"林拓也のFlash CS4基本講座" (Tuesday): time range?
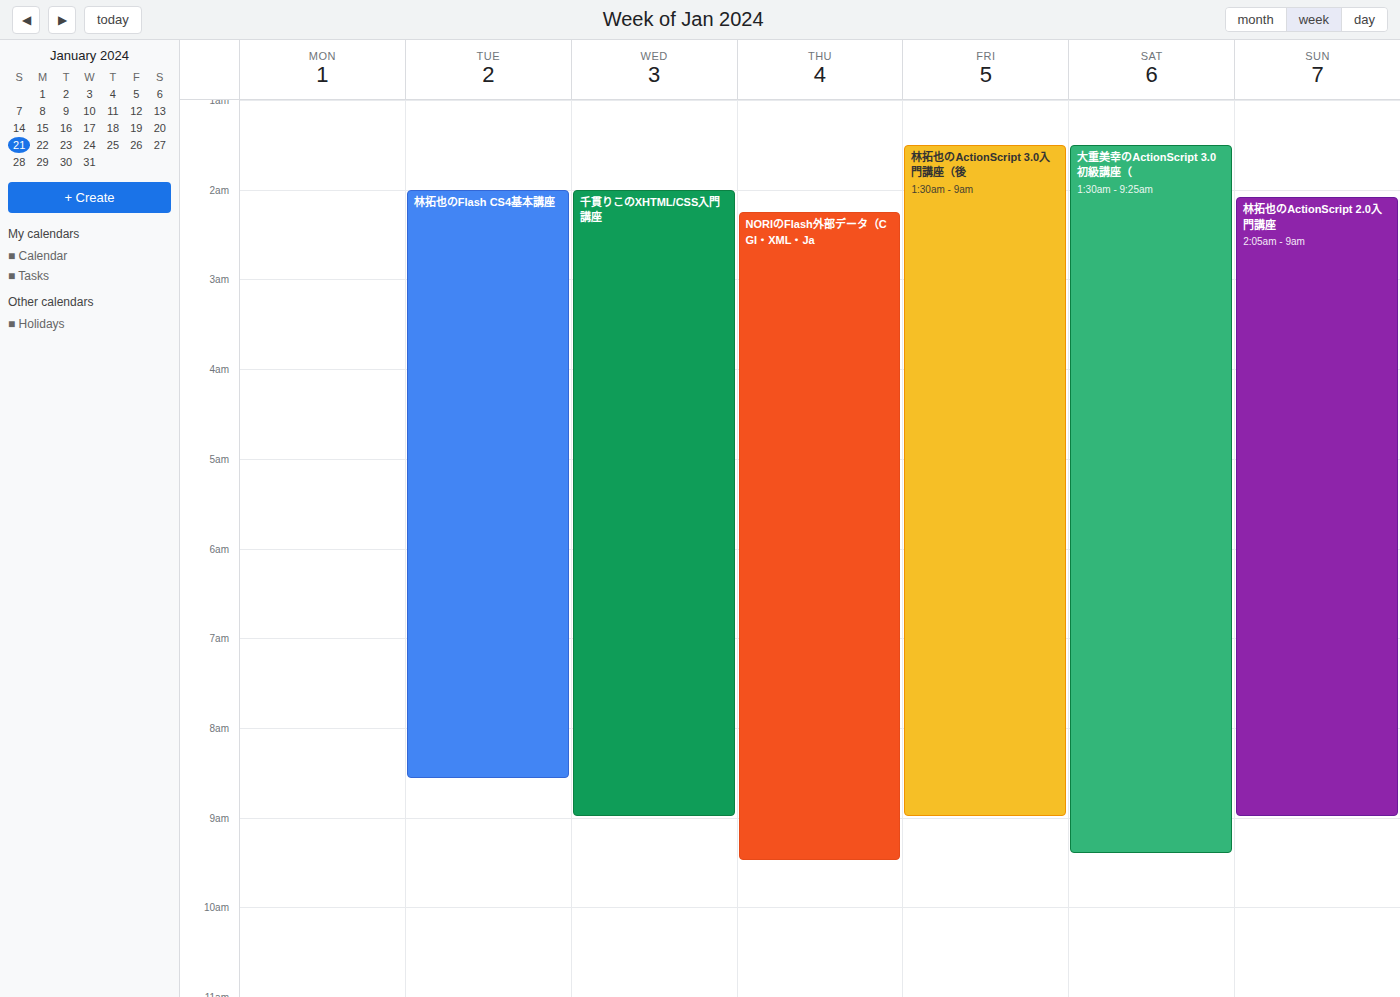
2:00 AM to 8:35 AM